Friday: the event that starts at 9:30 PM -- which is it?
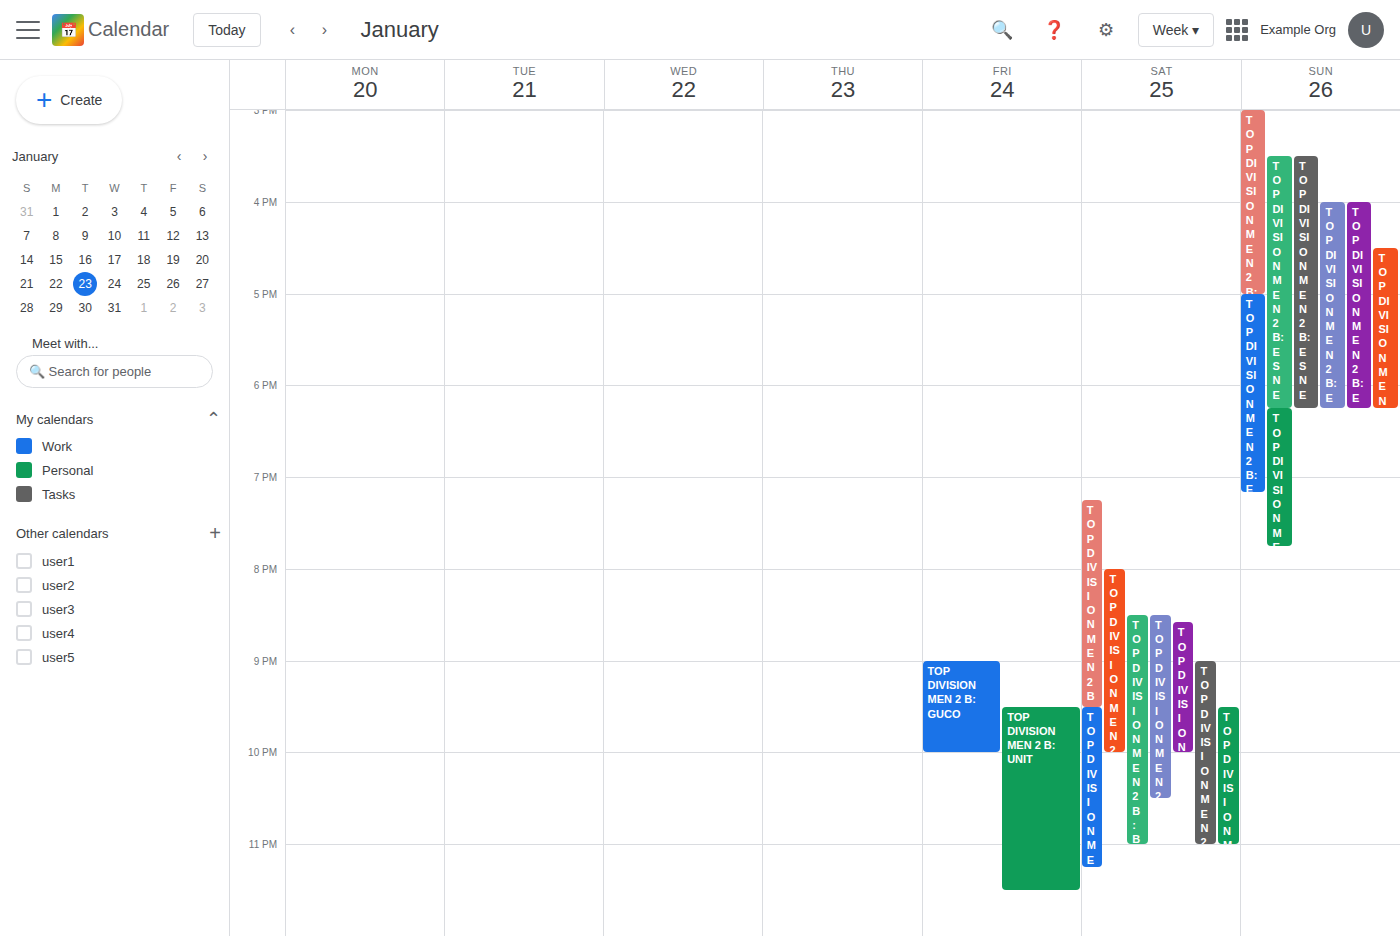
"TOP DIVISION MEN 2 B: UNIT"